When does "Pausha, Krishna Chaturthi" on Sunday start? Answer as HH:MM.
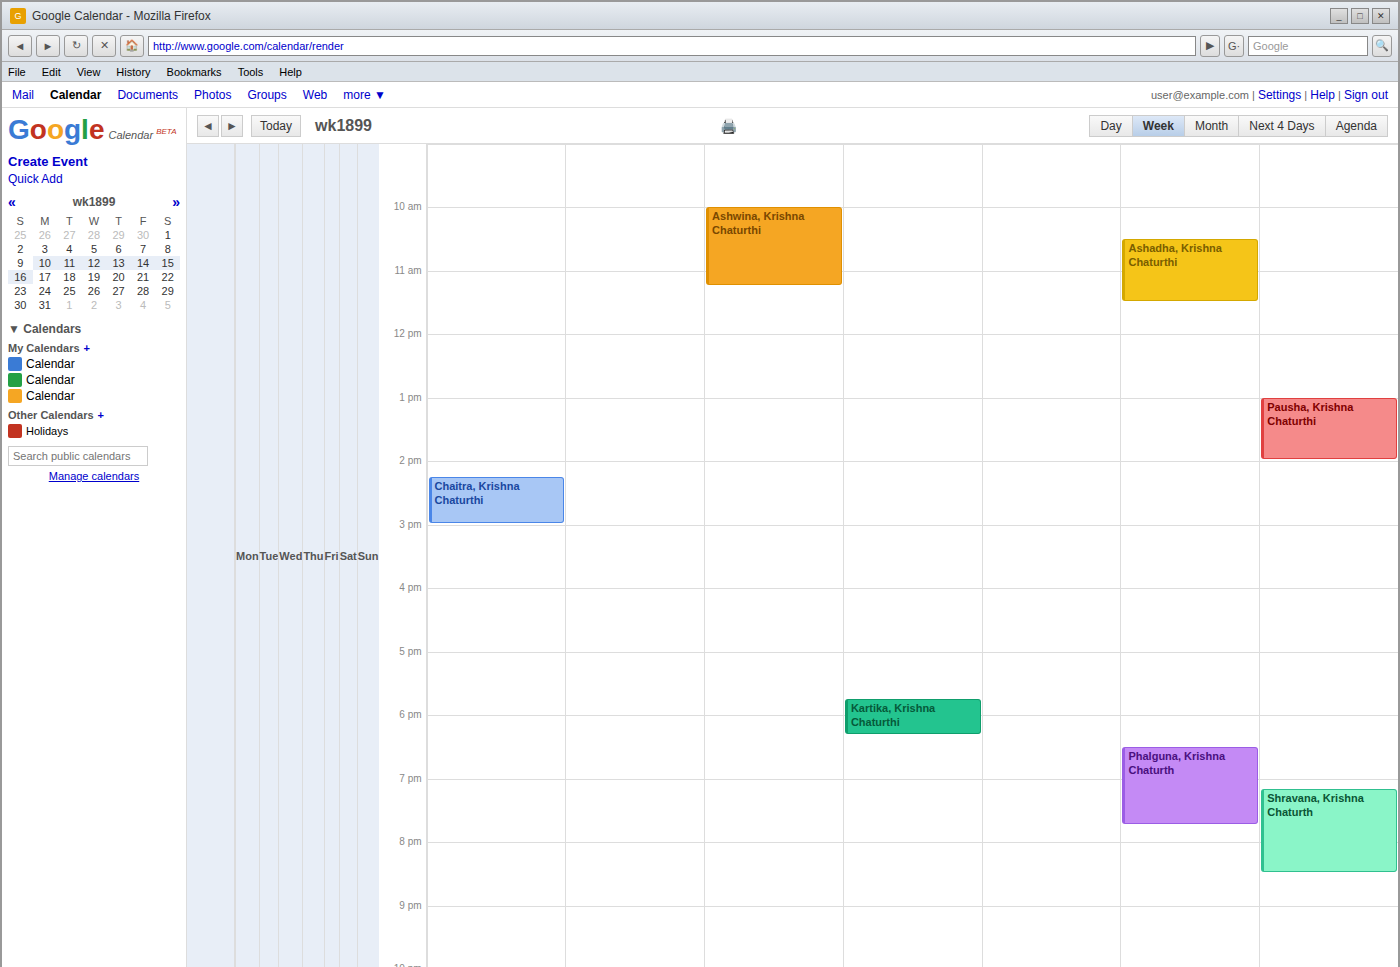
13:00